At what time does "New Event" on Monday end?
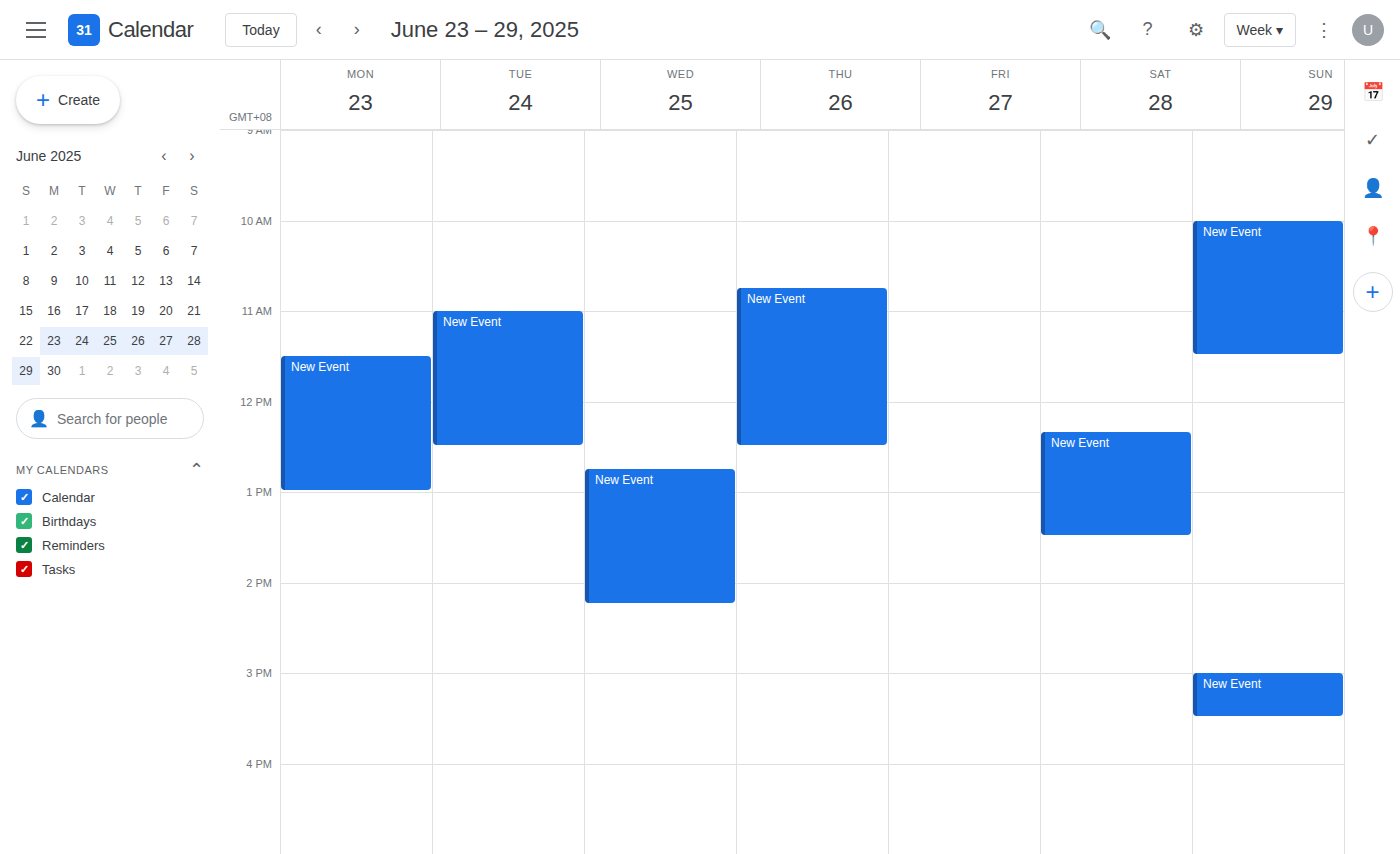
13:00